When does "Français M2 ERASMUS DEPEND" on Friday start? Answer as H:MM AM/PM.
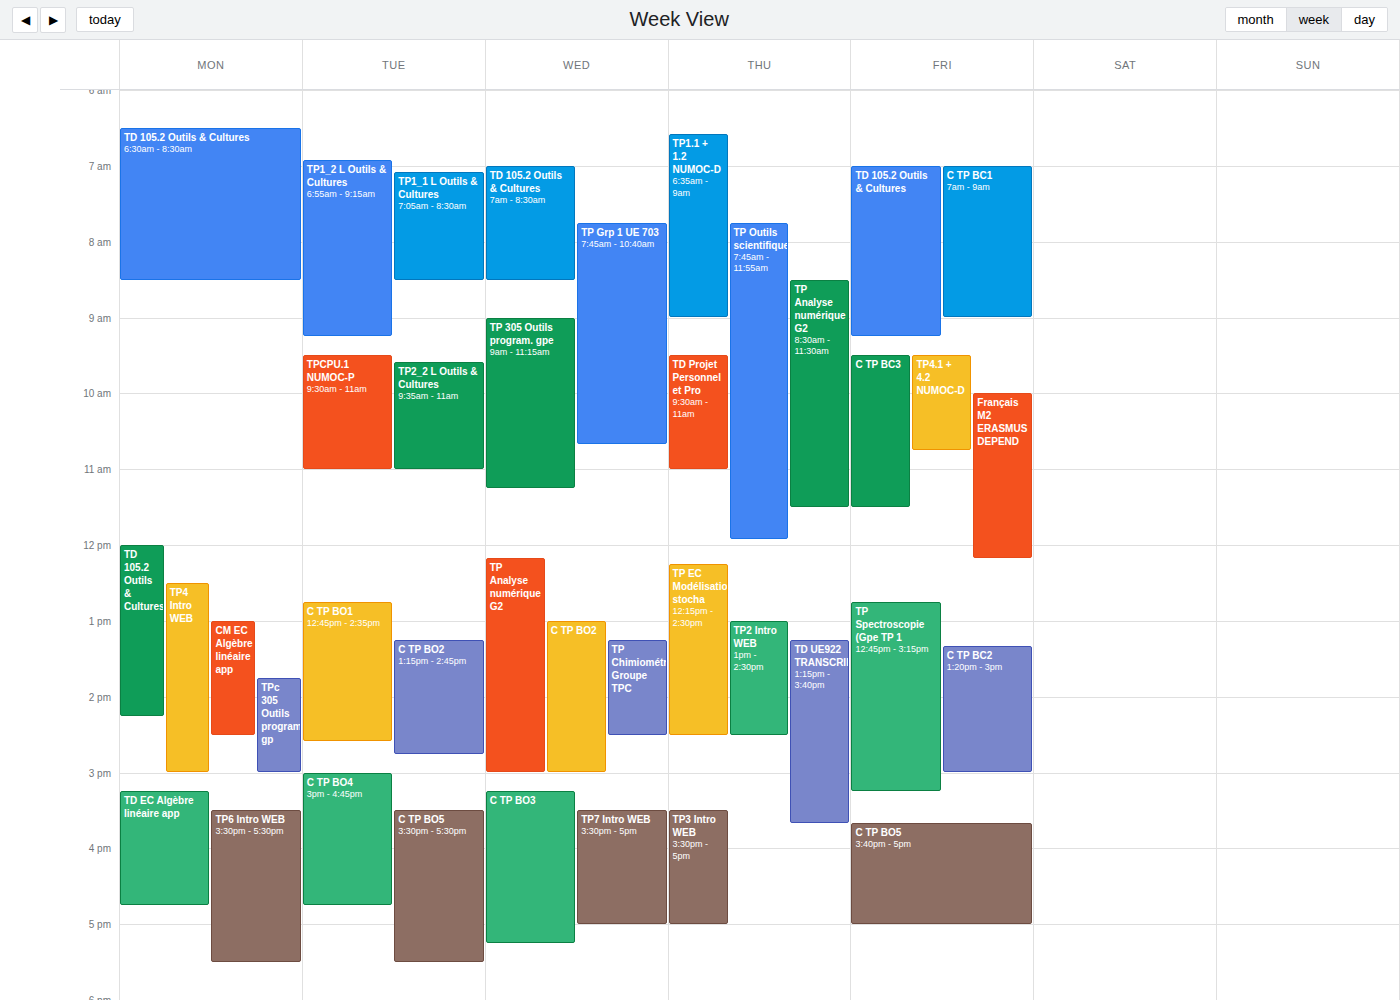
10:00 AM